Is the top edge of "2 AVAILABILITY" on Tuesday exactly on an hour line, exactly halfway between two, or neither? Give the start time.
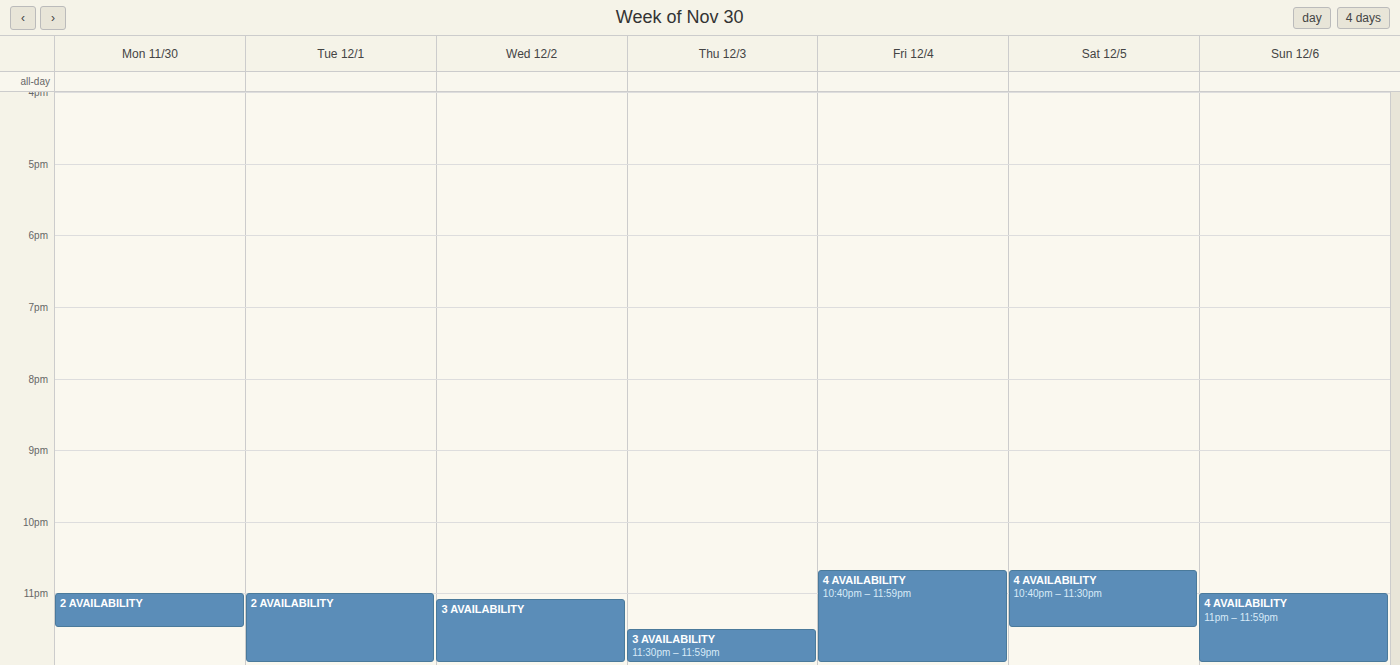
11:00 PM -- exactly on the 11 PM line.